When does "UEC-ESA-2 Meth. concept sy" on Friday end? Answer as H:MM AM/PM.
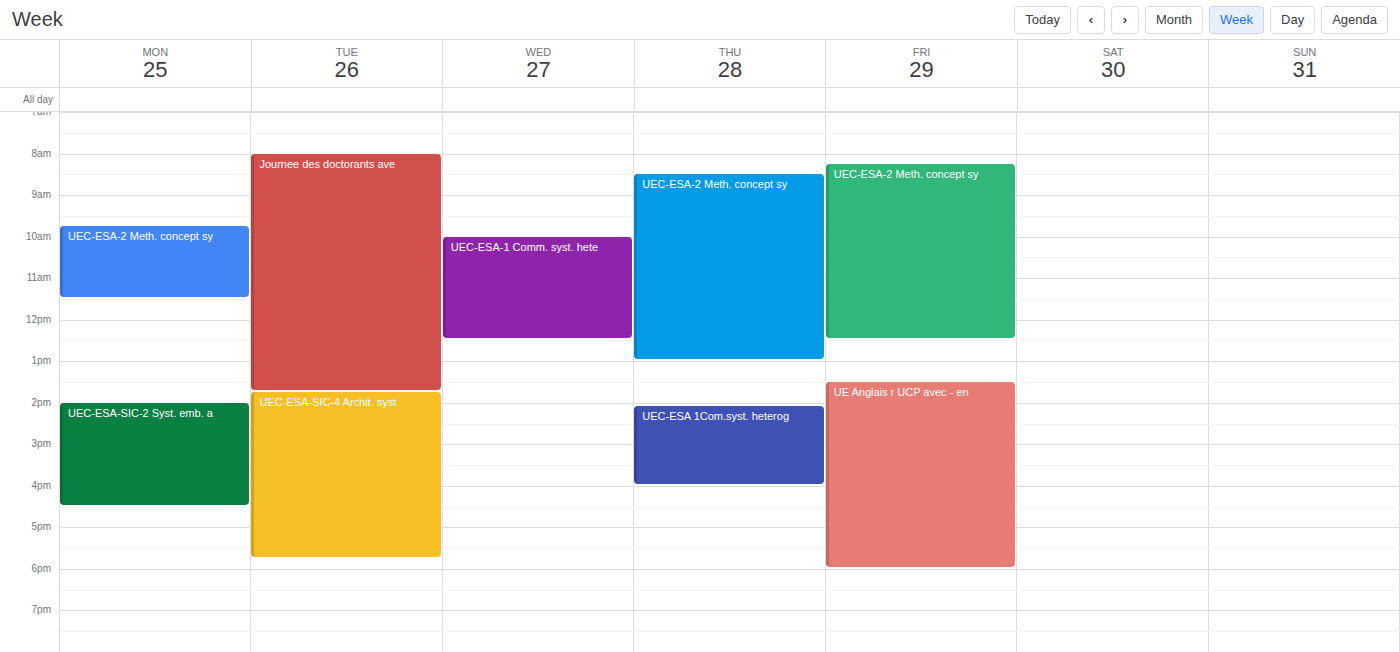
12:30 PM